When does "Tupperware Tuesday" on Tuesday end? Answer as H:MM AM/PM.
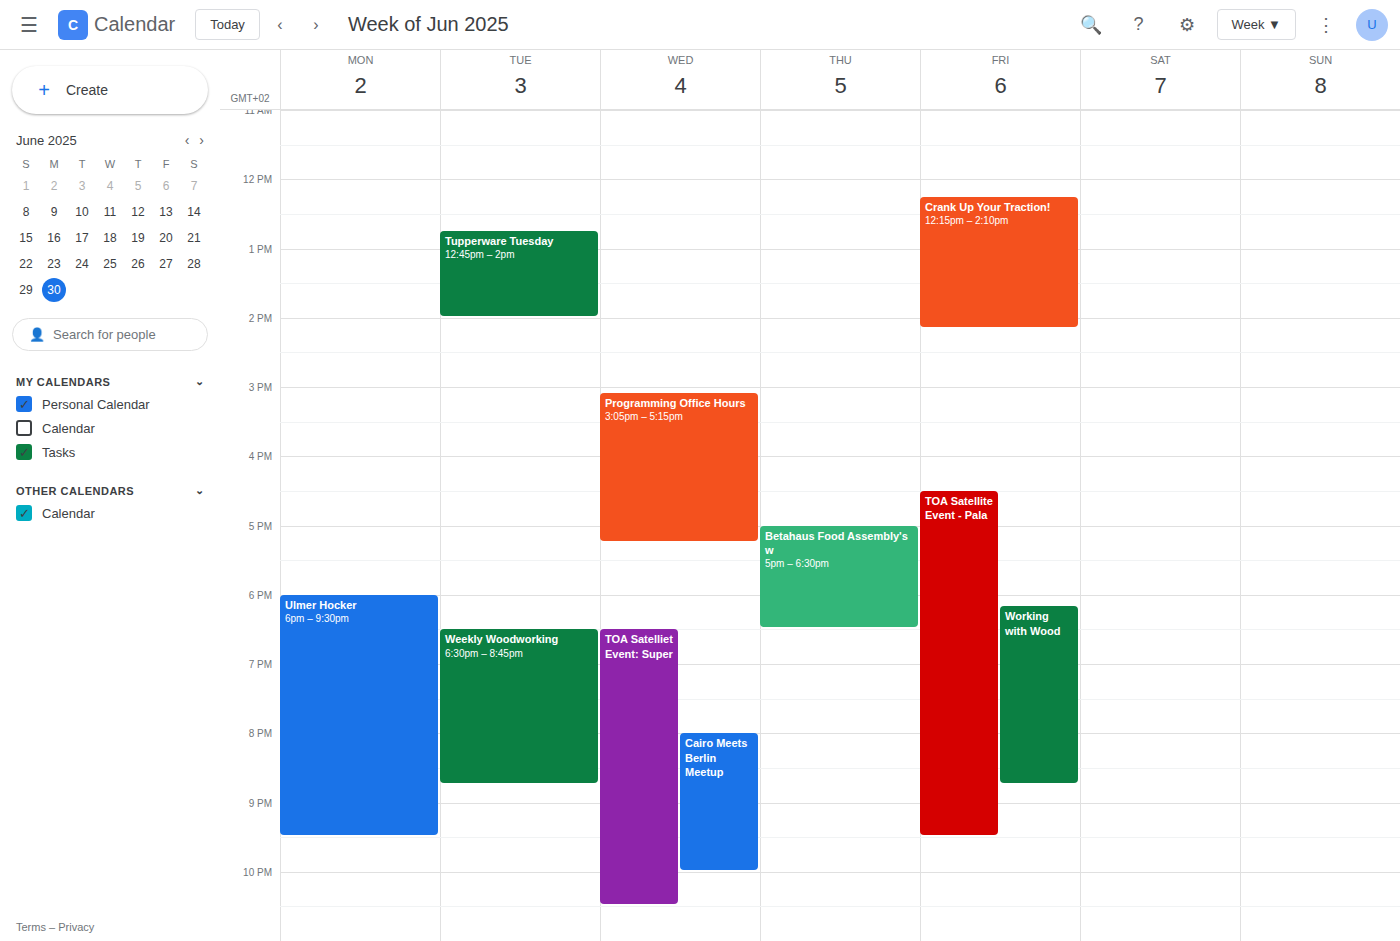
2:00 PM